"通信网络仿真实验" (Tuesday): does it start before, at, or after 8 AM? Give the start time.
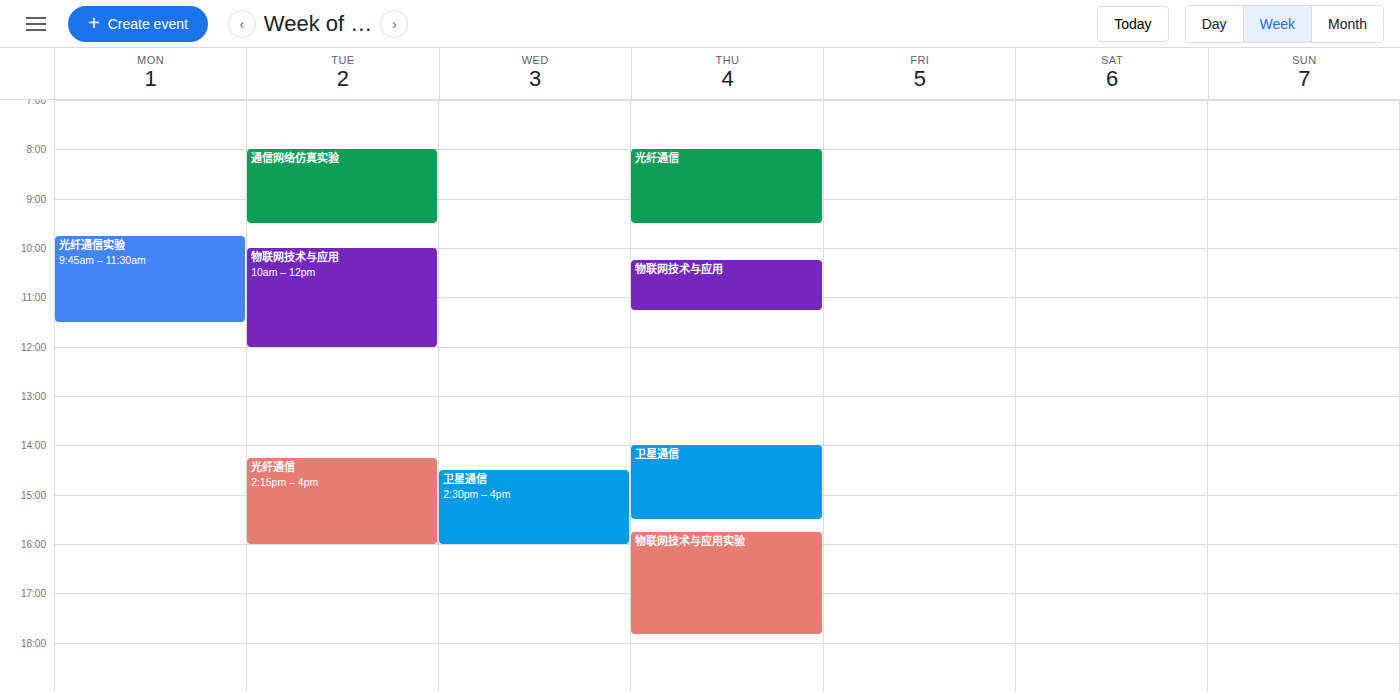
8:00 AM -- exactly at 8 AM, on the 8 AM line.